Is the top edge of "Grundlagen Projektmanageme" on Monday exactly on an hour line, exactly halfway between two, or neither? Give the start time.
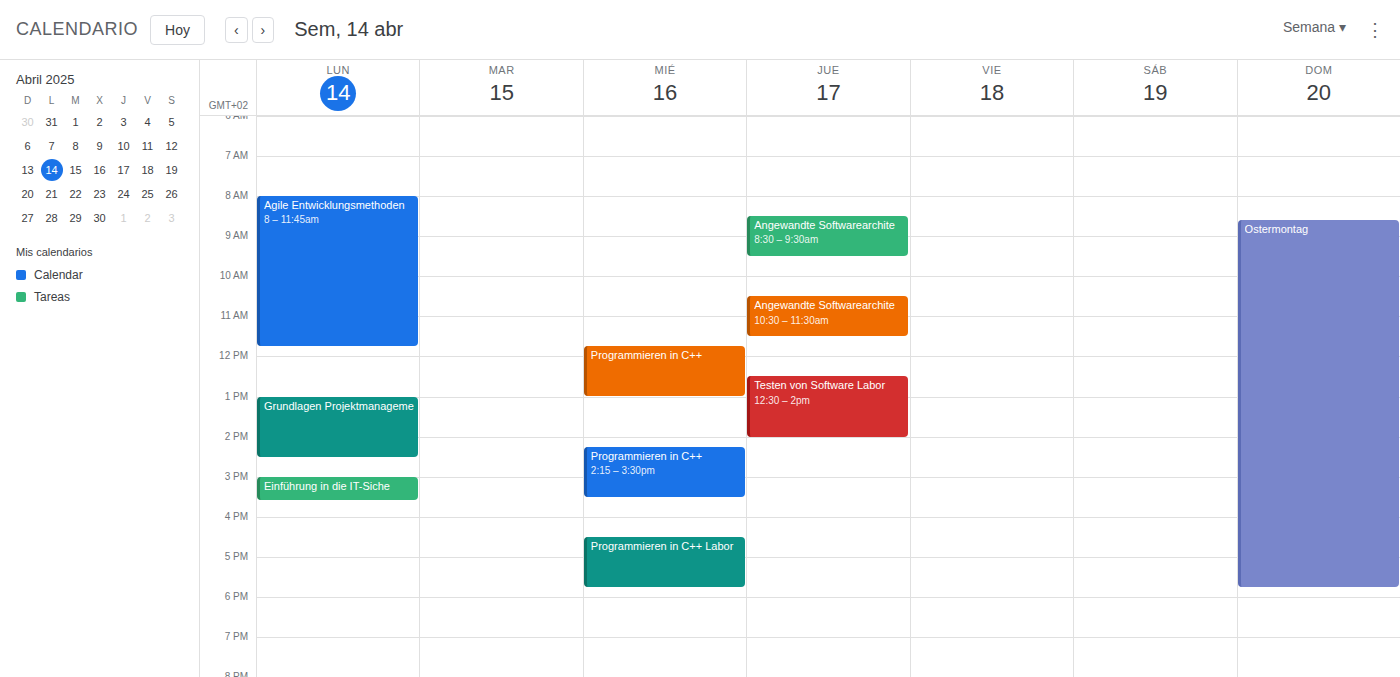
1:00 PM -- exactly on the 1 PM line.